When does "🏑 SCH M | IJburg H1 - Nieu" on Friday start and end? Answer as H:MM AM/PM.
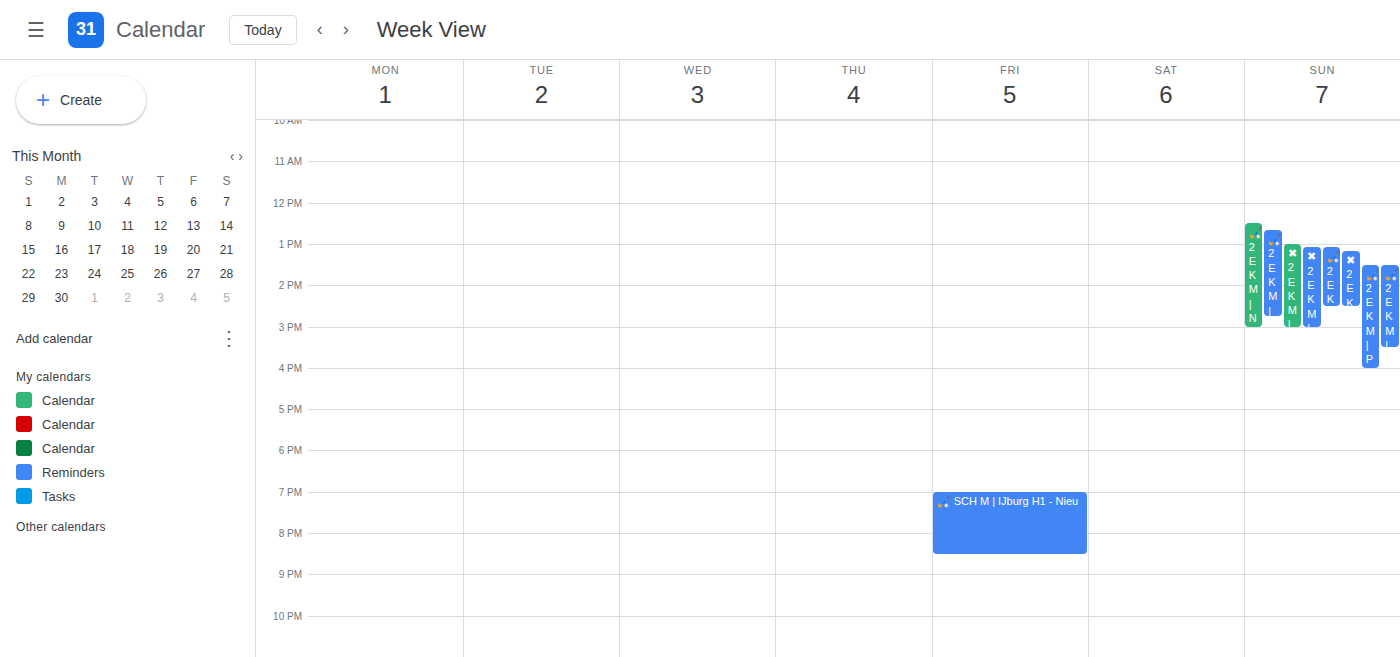
7:00 PM to 8:30 PM